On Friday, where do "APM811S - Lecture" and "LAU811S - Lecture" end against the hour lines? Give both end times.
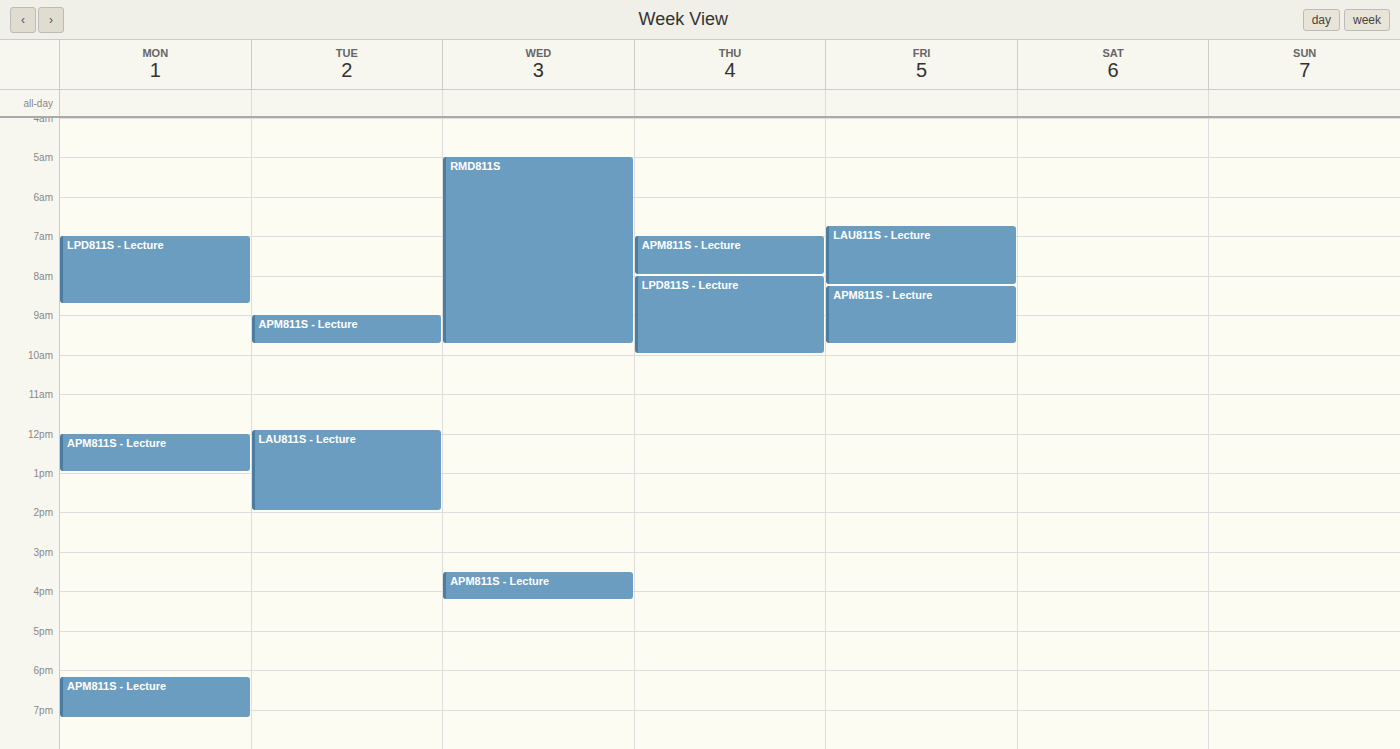
"APM811S - Lecture": 9:45 AM, neither: three quarters of the way from the 9 AM line to the 10 AM line. "LAU811S - Lecture": 8:15 AM, neither: a quarter of the way from the 8 AM line to the 9 AM line.